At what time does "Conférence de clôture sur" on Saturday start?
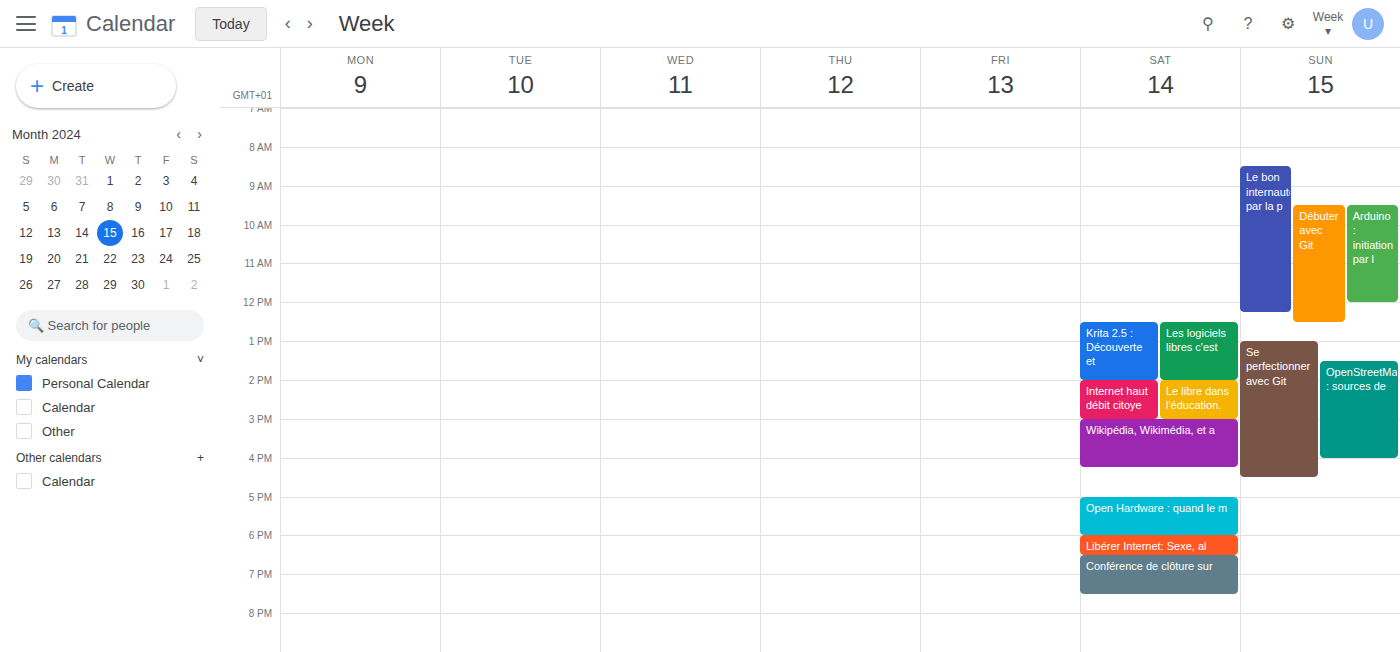
6:30 PM